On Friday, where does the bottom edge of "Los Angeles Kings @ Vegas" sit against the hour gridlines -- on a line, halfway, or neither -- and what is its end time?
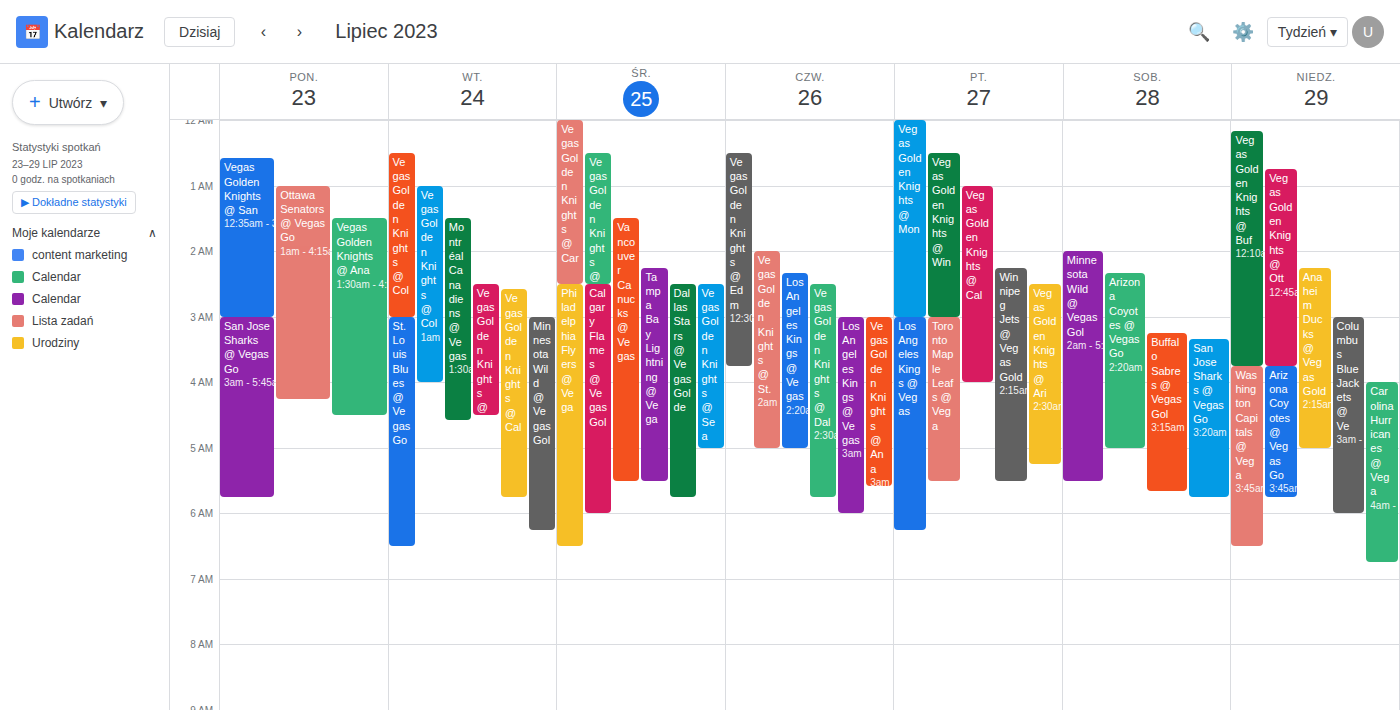
6:15 AM -- neither: a quarter of the way from the 6 AM line to the 7 AM line.